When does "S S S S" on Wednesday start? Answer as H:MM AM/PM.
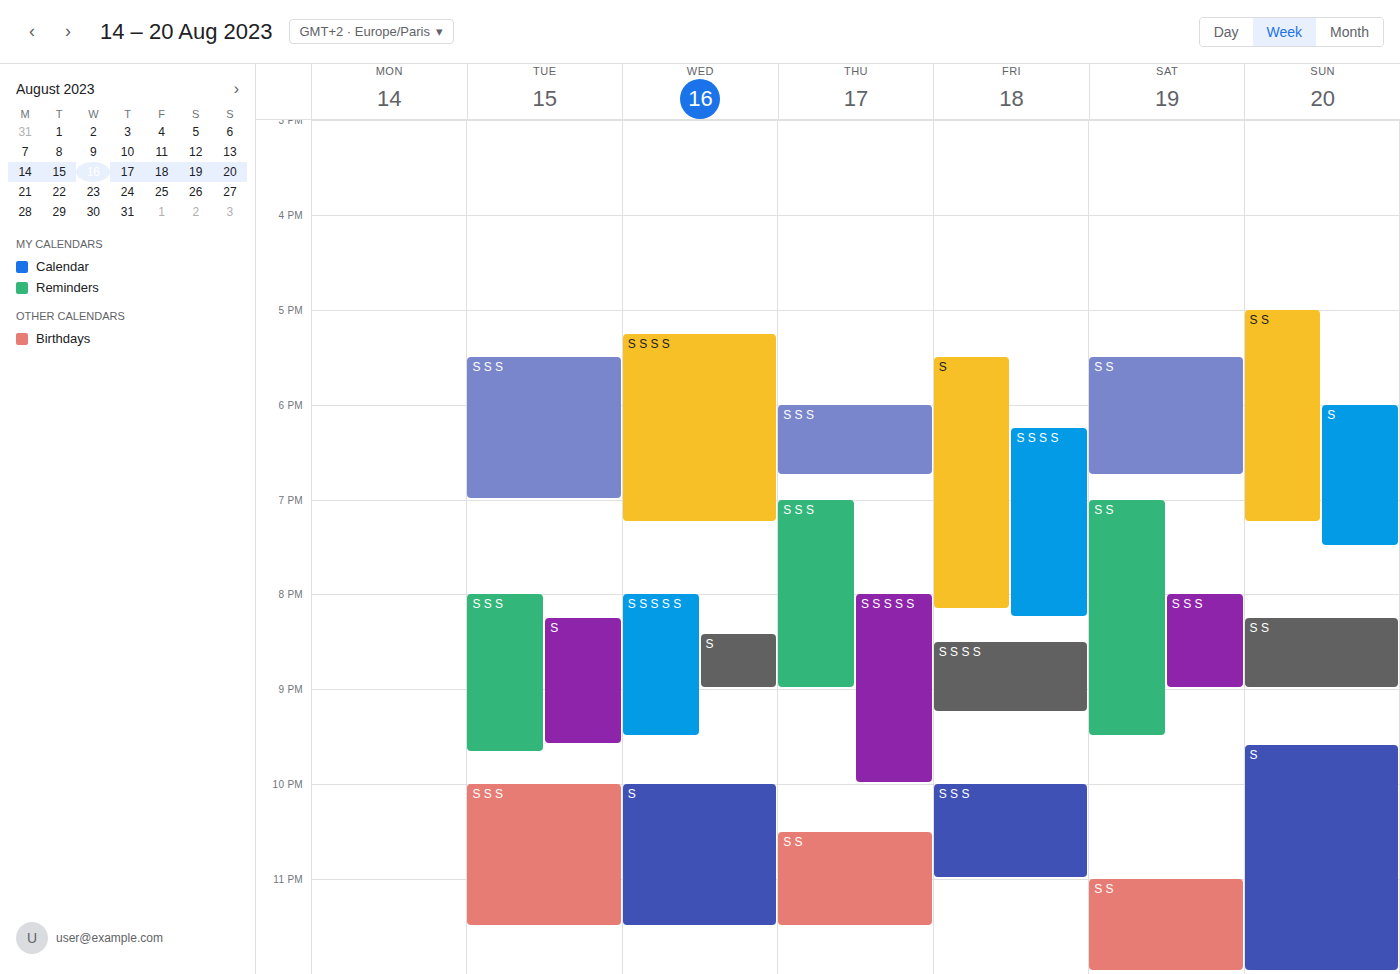
5:15 PM